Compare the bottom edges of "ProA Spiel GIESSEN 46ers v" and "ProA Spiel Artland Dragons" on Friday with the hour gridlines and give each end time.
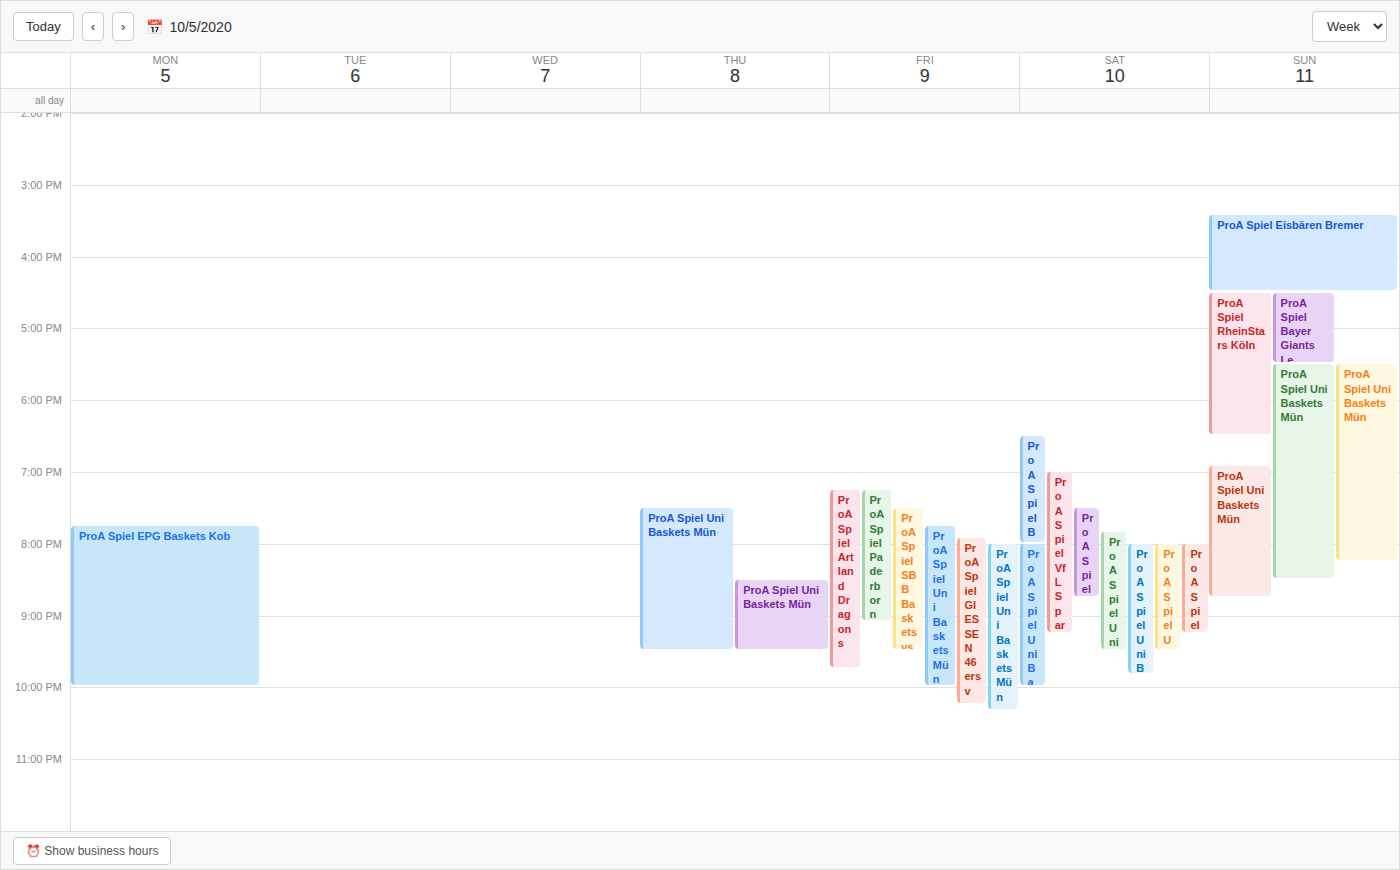
"ProA Spiel GIESSEN 46ers v": 10:15 PM, neither: a quarter of the way from the 10 PM line to the 11 PM line. "ProA Spiel Artland Dragons": 9:45 PM, neither: three quarters of the way from the 9 PM line to the 10 PM line.